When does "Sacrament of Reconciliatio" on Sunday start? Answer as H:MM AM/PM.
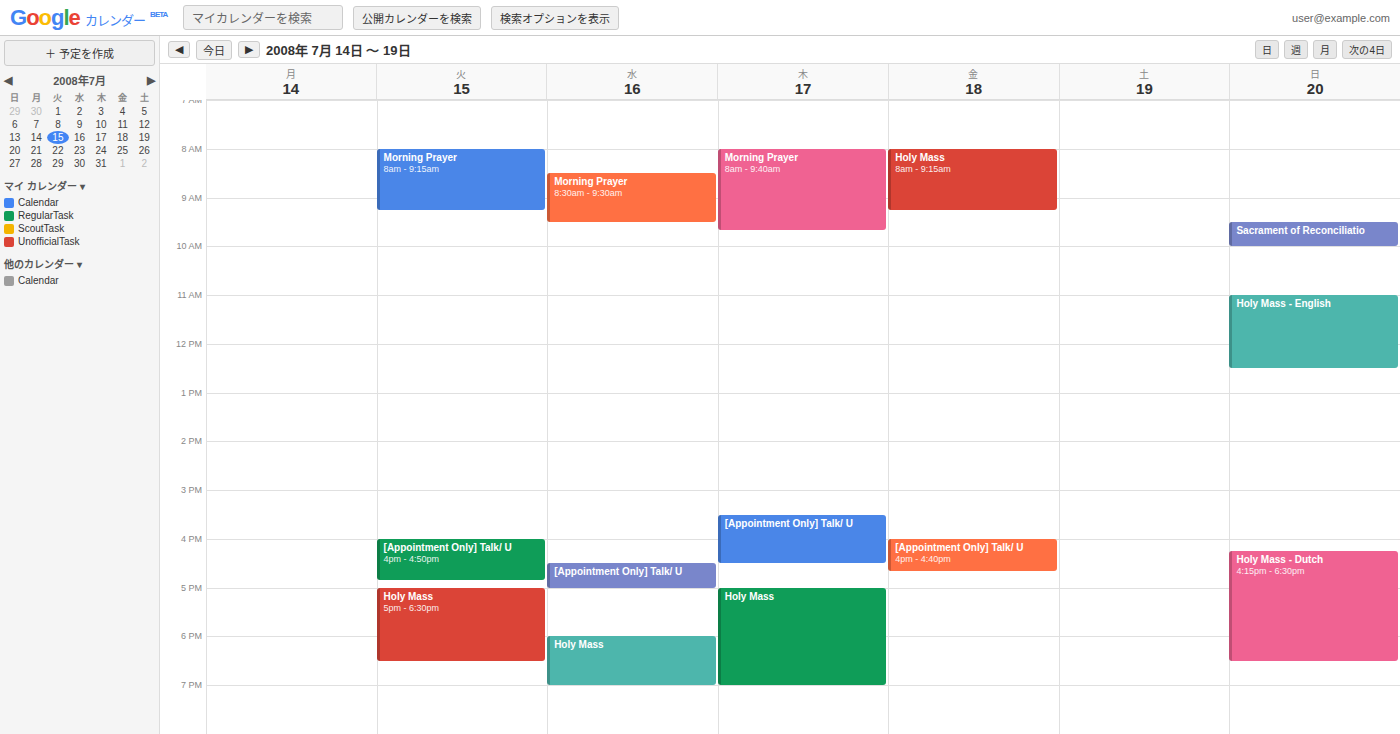
9:30 AM